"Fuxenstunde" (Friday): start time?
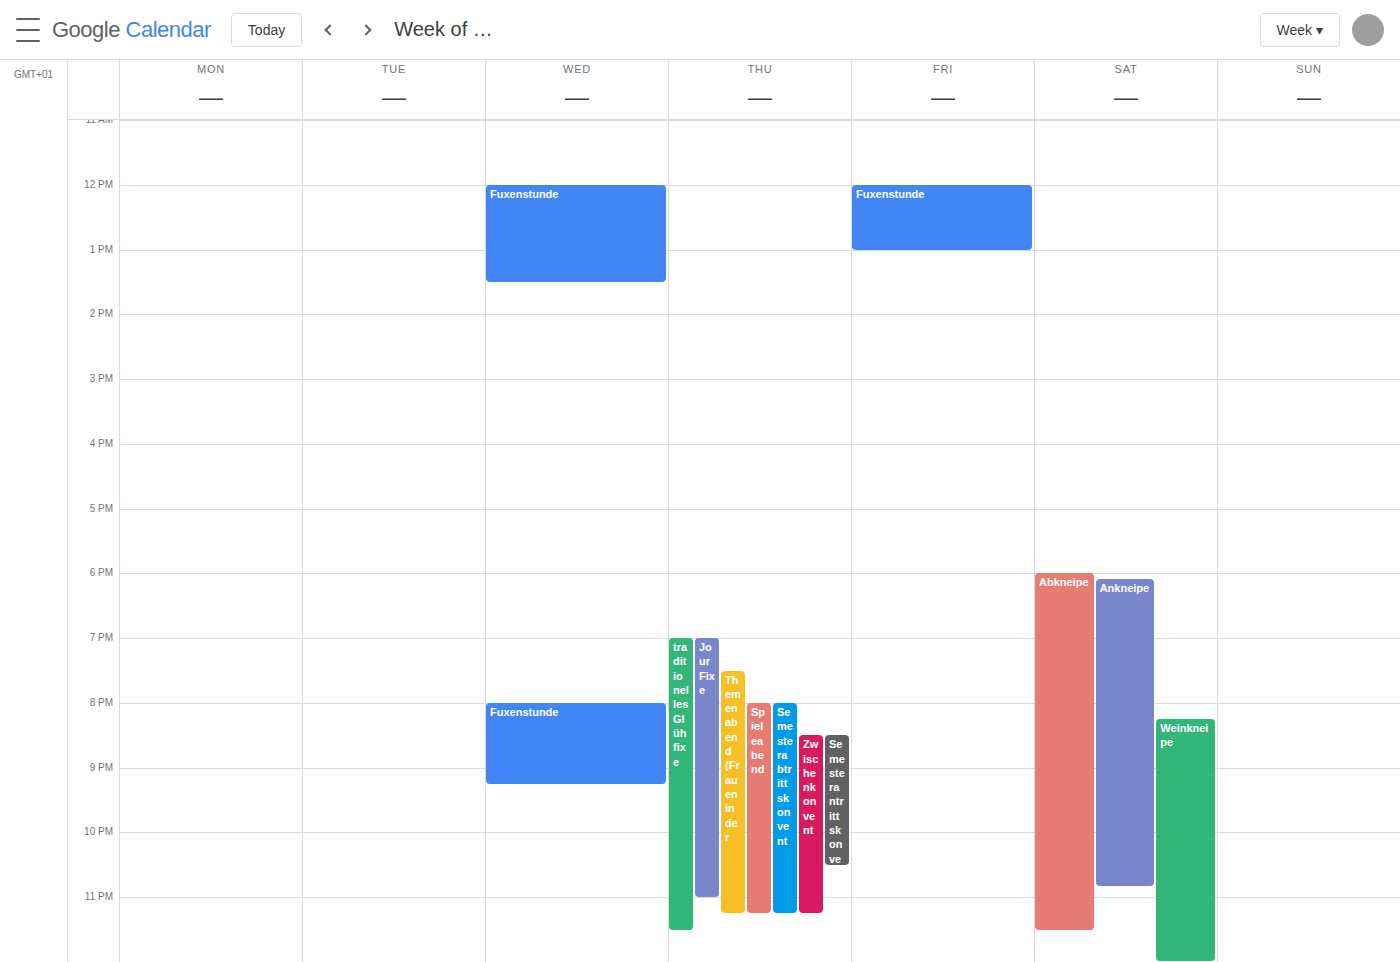
12:00 PM